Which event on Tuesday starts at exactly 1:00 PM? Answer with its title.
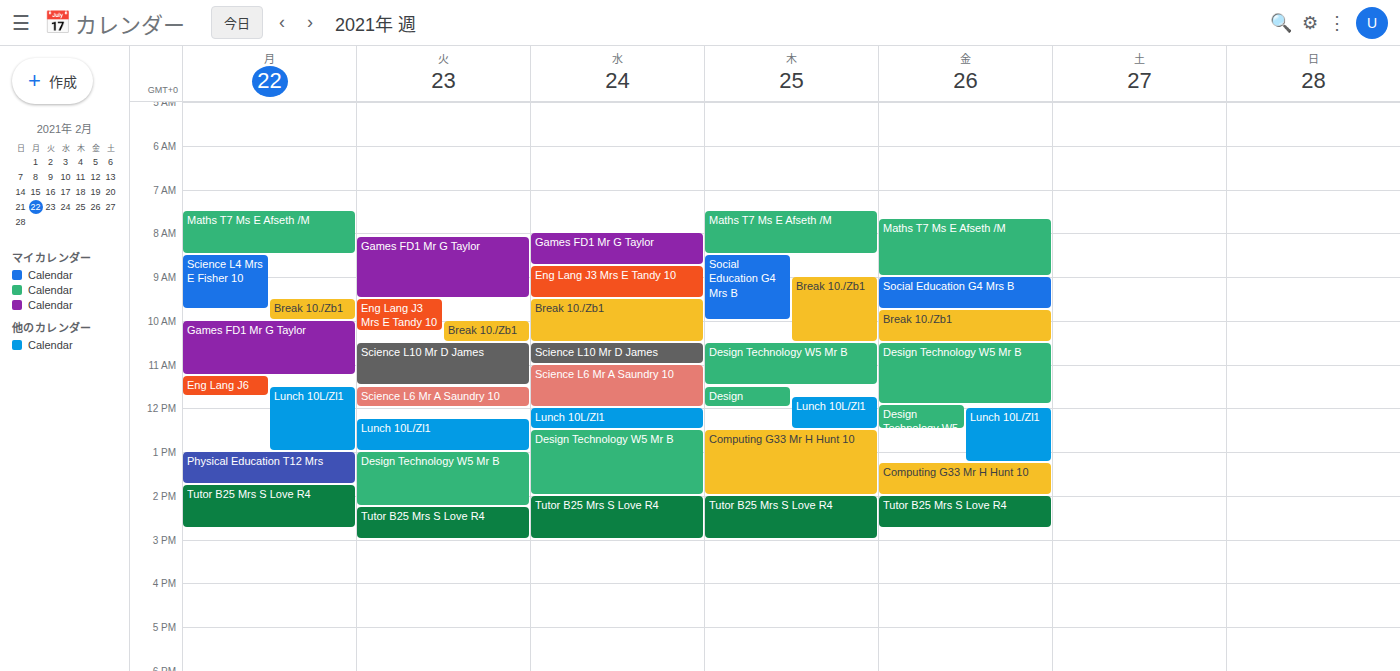
"Design Technology W5 Mr B"